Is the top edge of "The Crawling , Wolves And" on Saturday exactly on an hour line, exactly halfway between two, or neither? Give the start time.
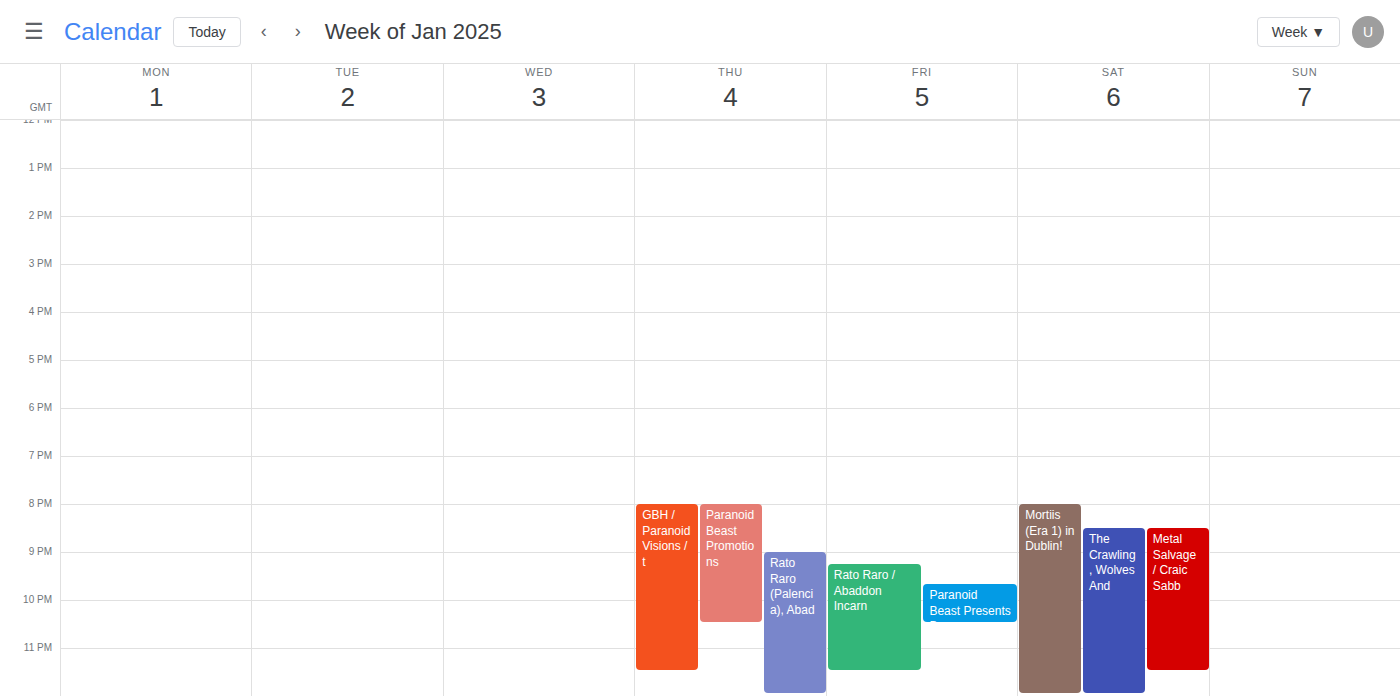
8:30 PM -- halfway between the 8 PM and 9 PM lines.